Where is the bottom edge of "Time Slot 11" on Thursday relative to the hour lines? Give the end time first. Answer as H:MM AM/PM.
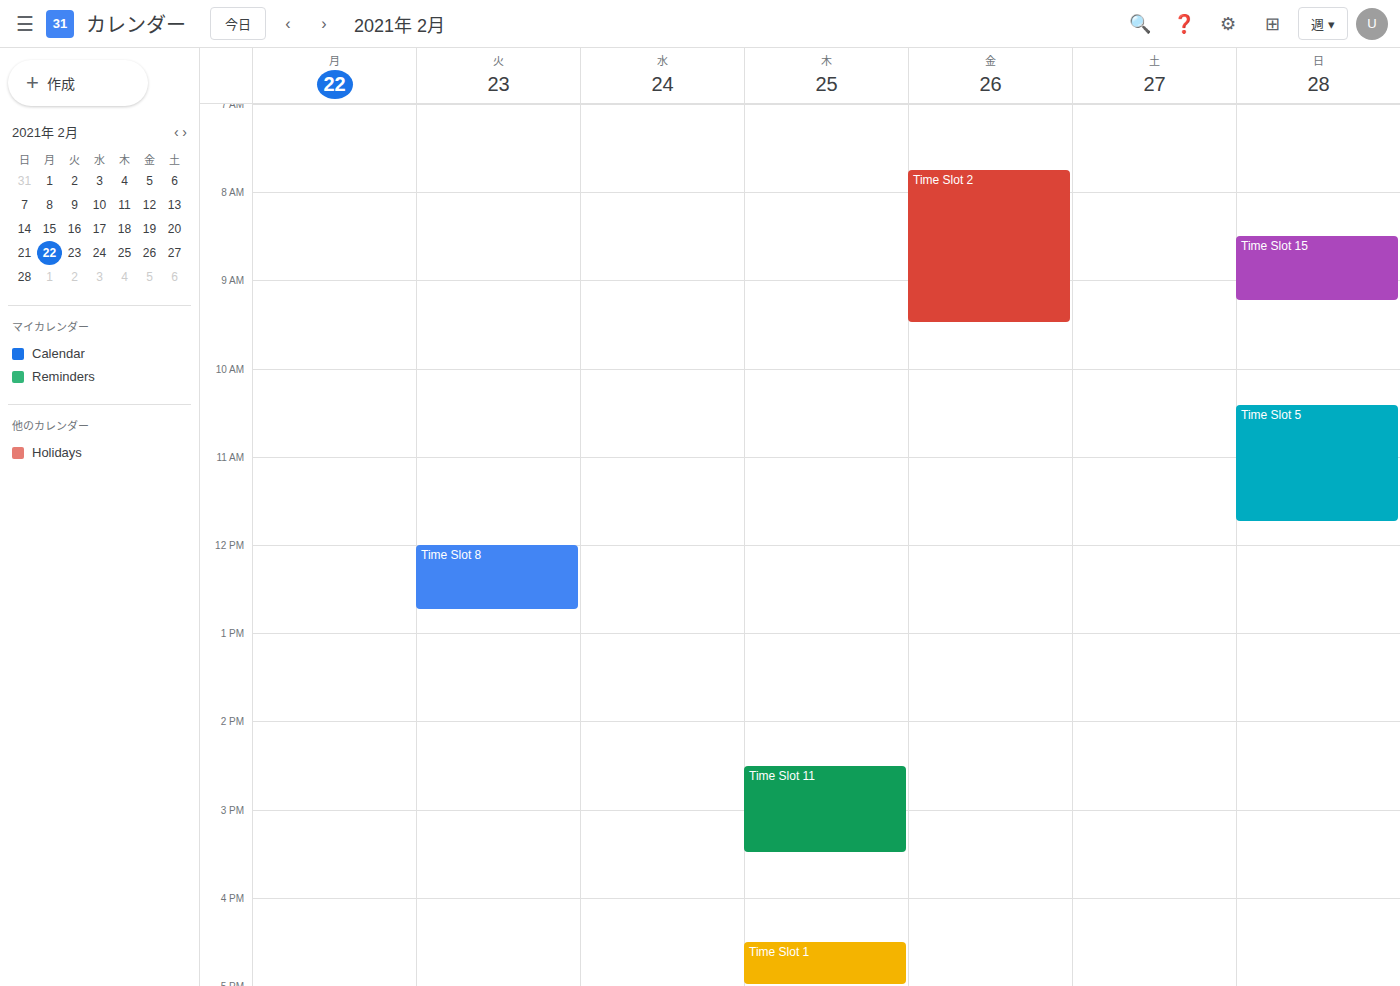
3:30 PM -- halfway between the 3 PM and 4 PM lines.